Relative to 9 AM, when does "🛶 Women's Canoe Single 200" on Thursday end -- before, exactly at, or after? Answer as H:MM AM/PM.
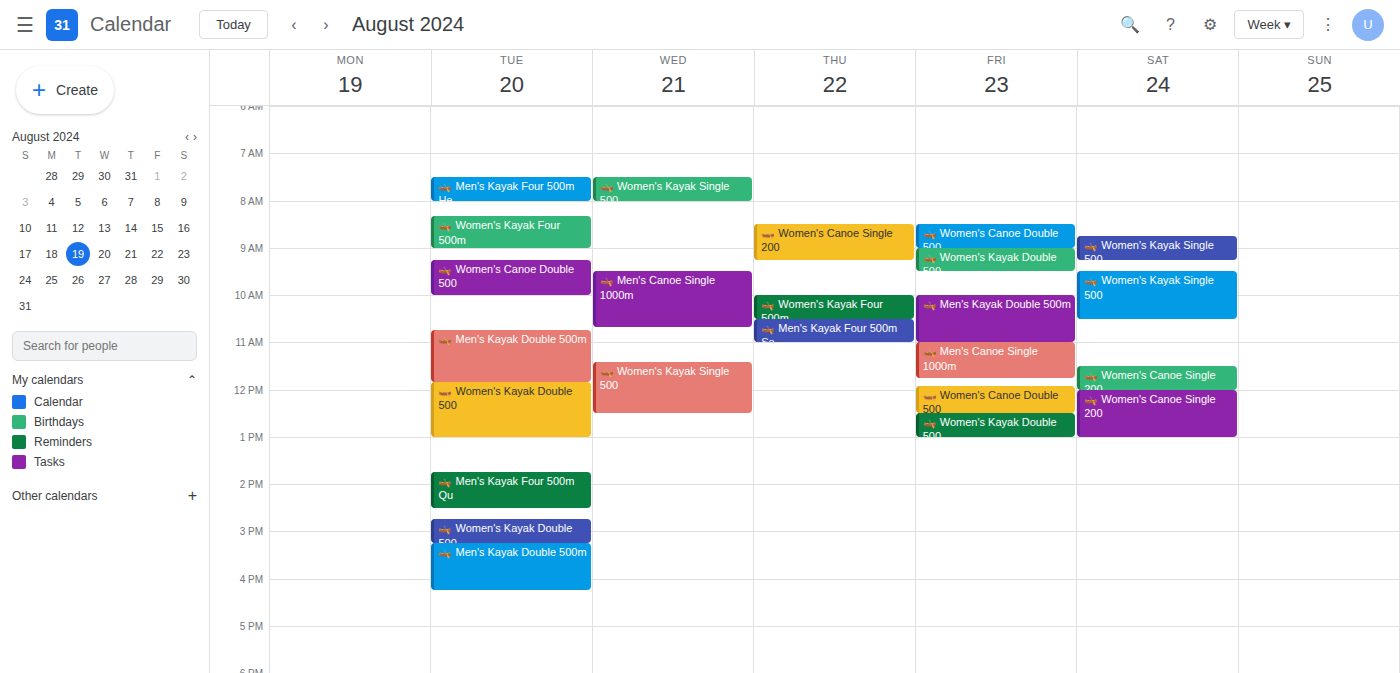
9:15 AM -- after 9 AM, 15 minutes below the 9 AM line.